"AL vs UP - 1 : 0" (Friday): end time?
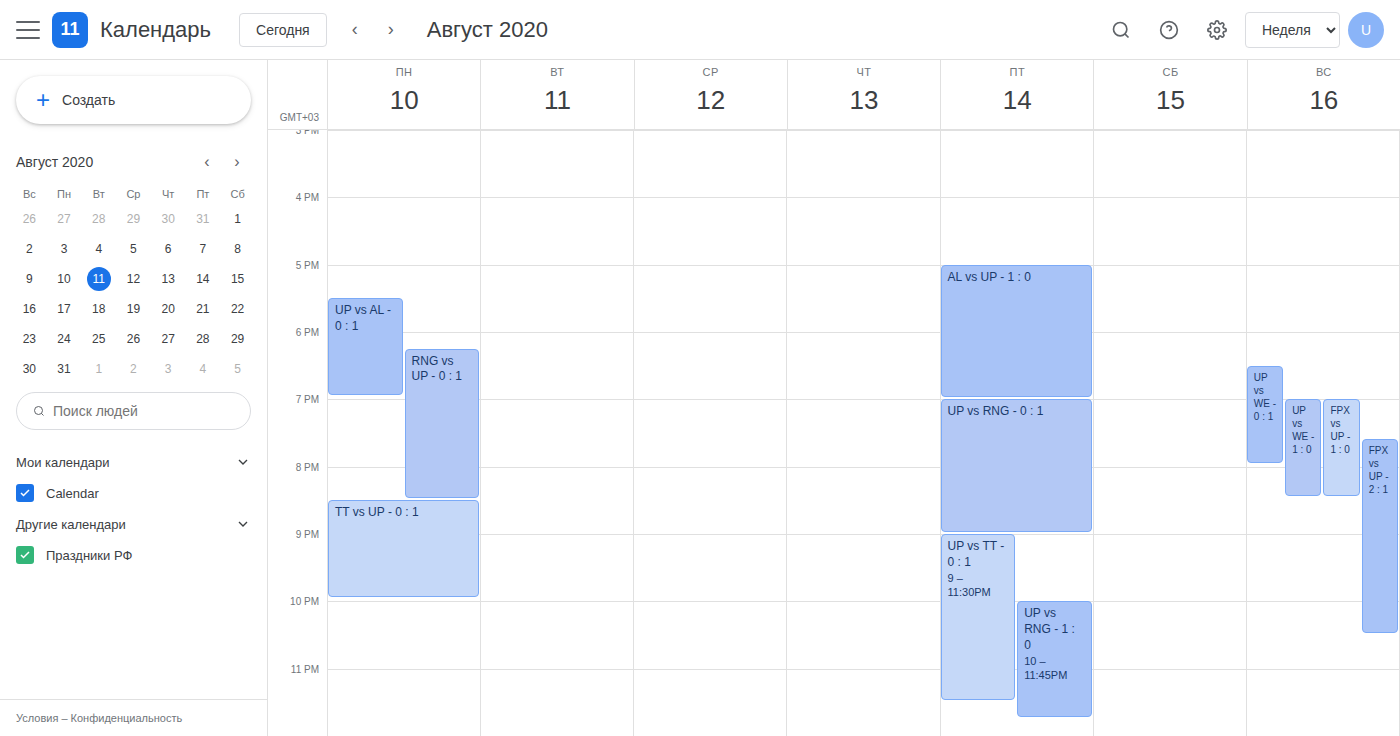
7:00 PM